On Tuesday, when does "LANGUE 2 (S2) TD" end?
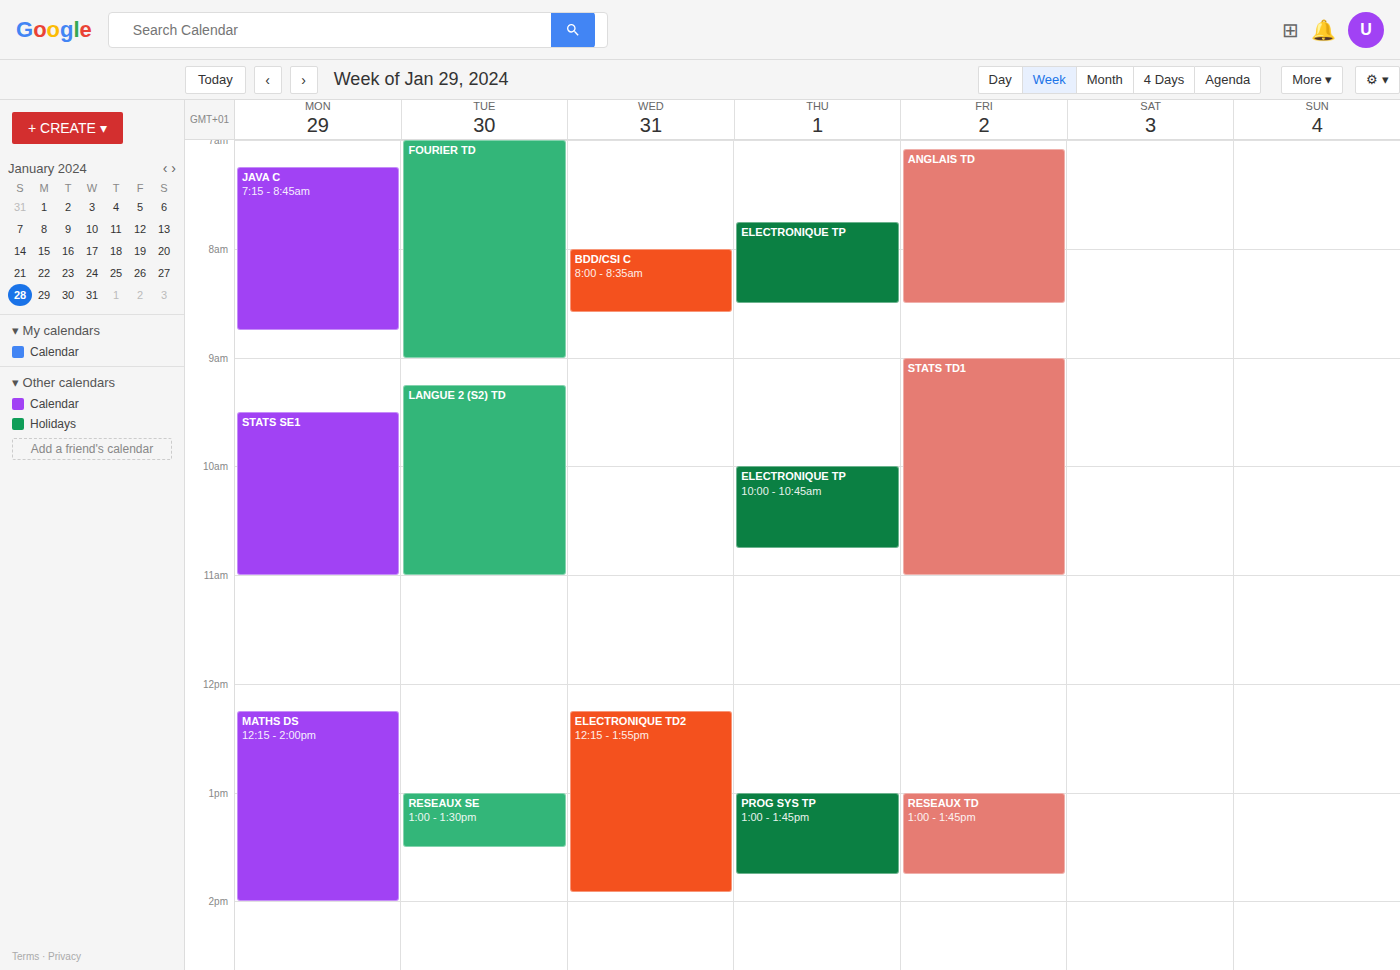
11:00 AM